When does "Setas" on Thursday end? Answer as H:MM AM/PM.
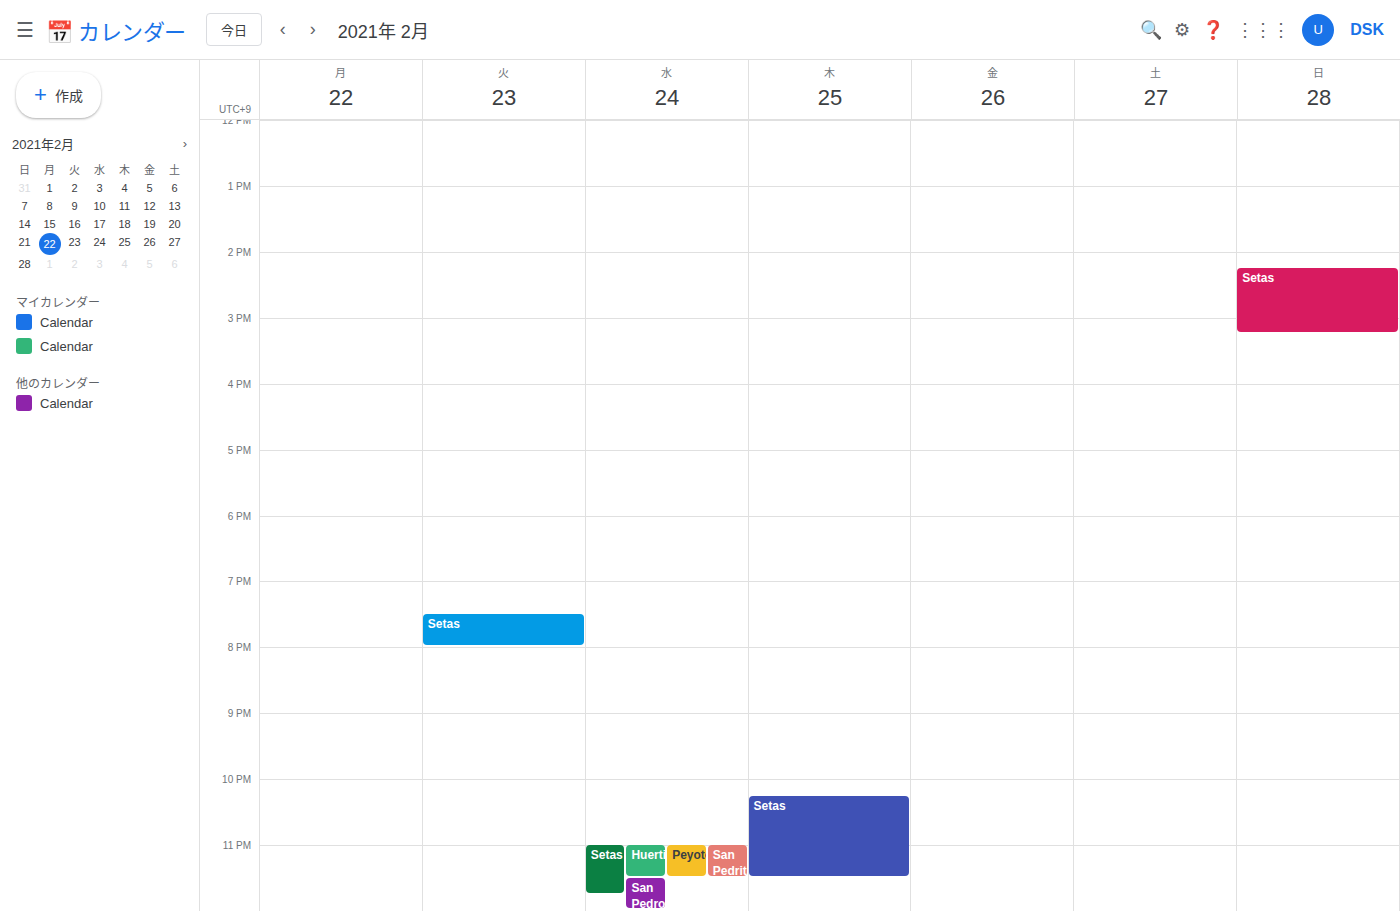
11:30 PM